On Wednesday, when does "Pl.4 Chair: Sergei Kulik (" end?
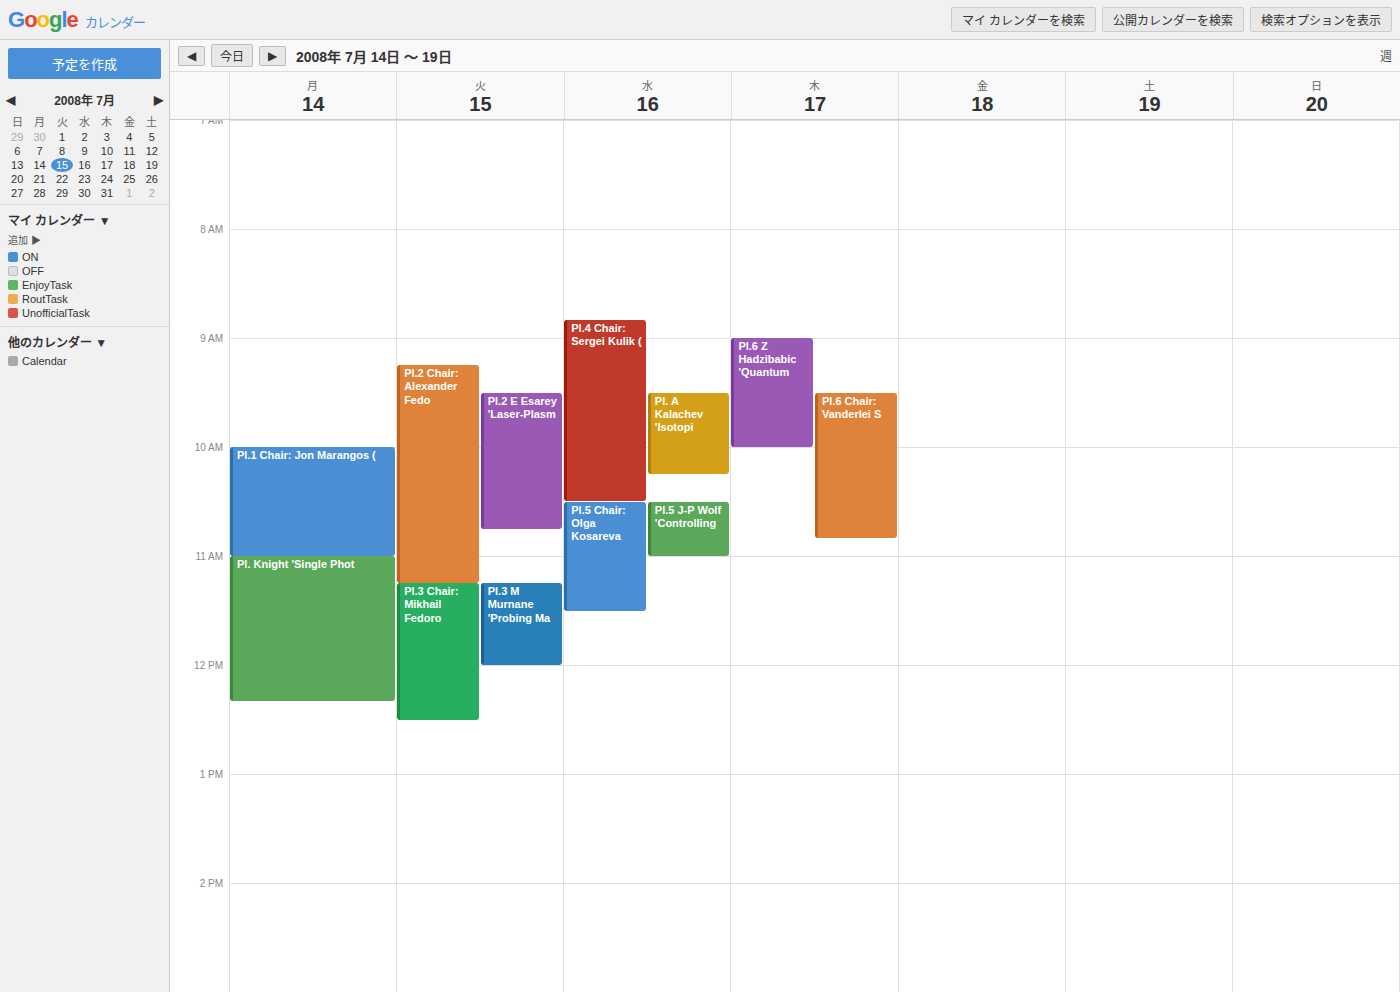
10:30 AM